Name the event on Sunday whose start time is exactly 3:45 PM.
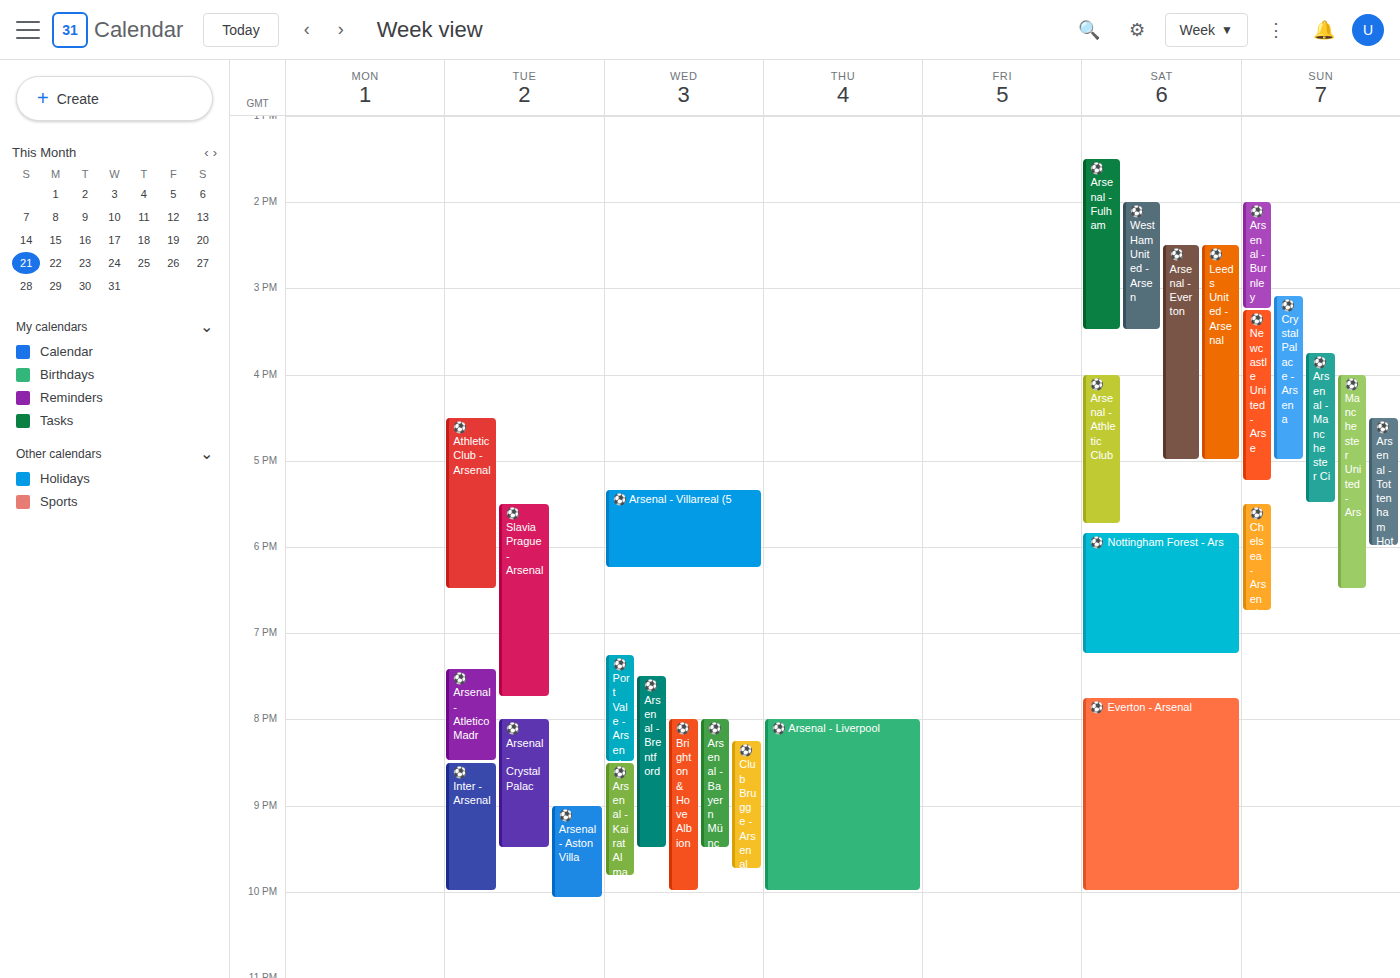
"⚽️ Arsenal - Manchester Ci"